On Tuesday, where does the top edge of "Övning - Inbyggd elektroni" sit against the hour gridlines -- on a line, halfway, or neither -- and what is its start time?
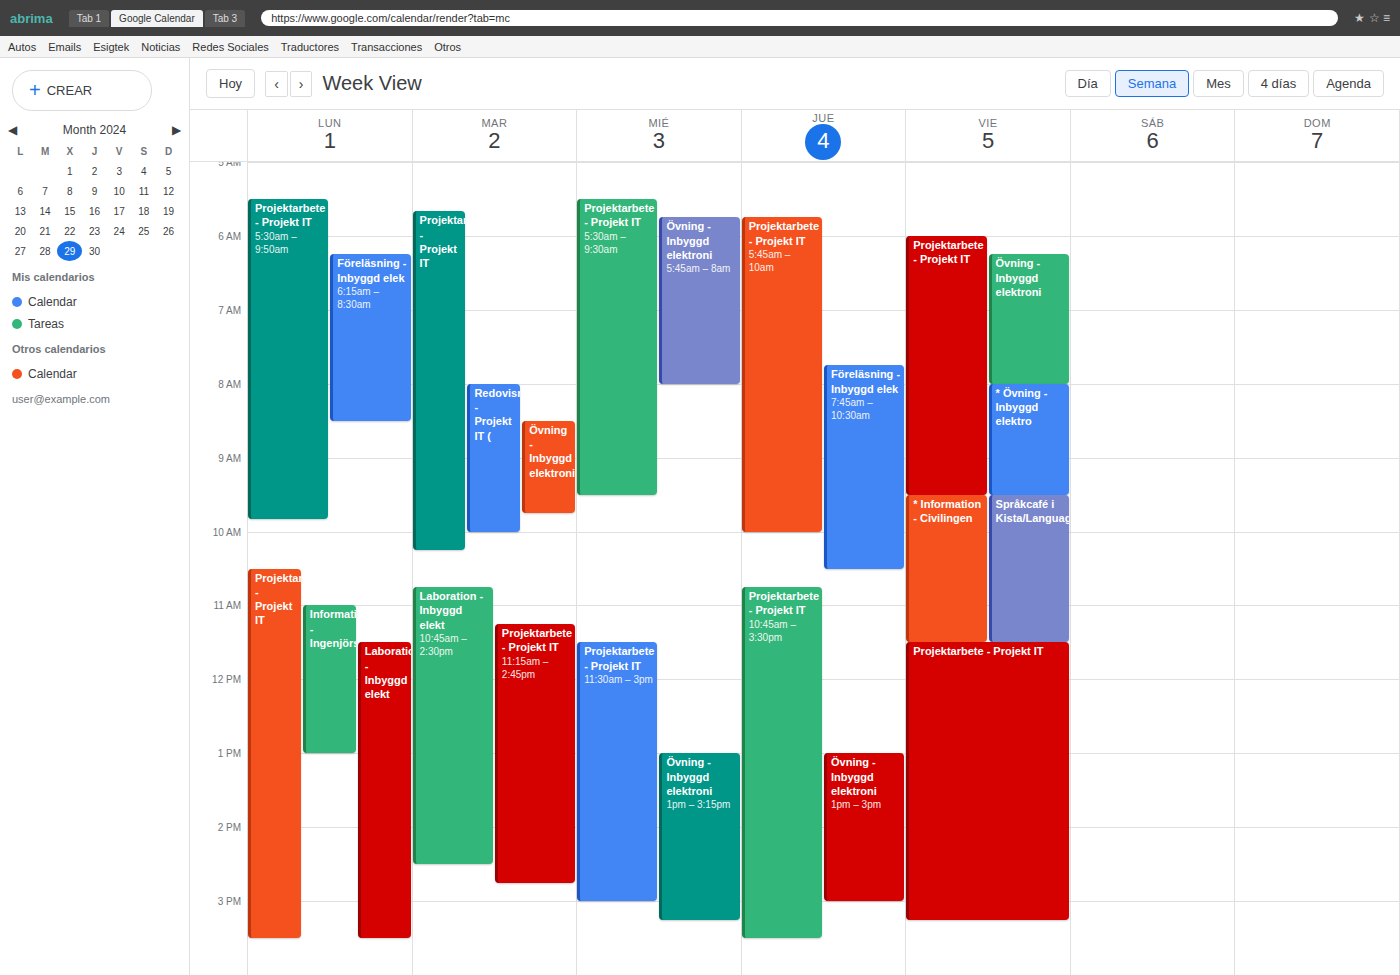
8:30 AM -- halfway between the 8 AM and 9 AM lines.